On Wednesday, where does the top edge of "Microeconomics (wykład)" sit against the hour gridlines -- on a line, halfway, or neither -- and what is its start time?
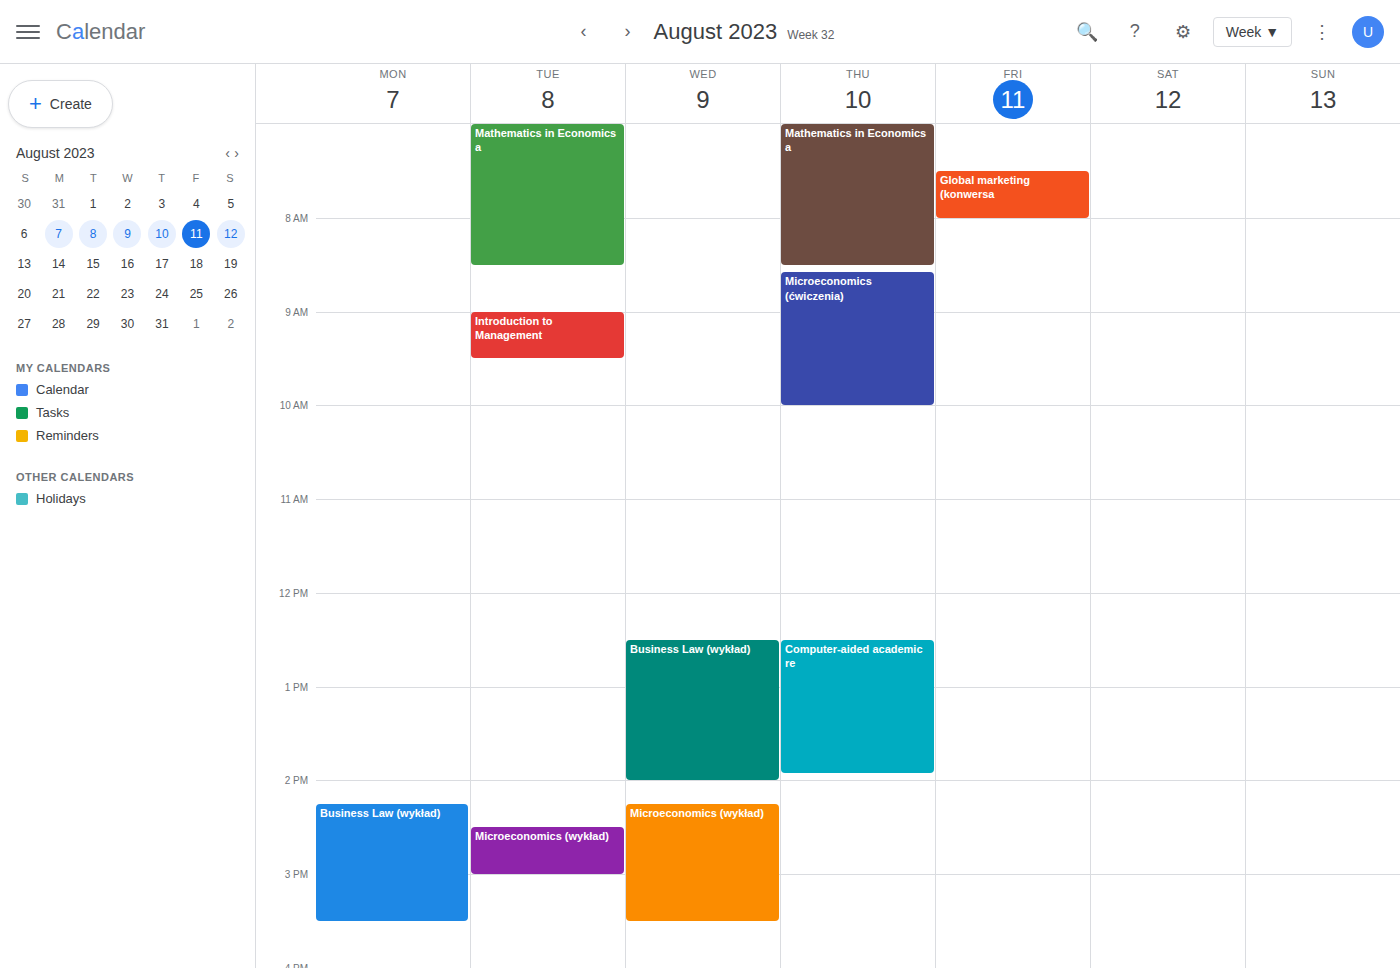
2:15 PM -- neither: a quarter of the way from the 2 PM line to the 3 PM line.